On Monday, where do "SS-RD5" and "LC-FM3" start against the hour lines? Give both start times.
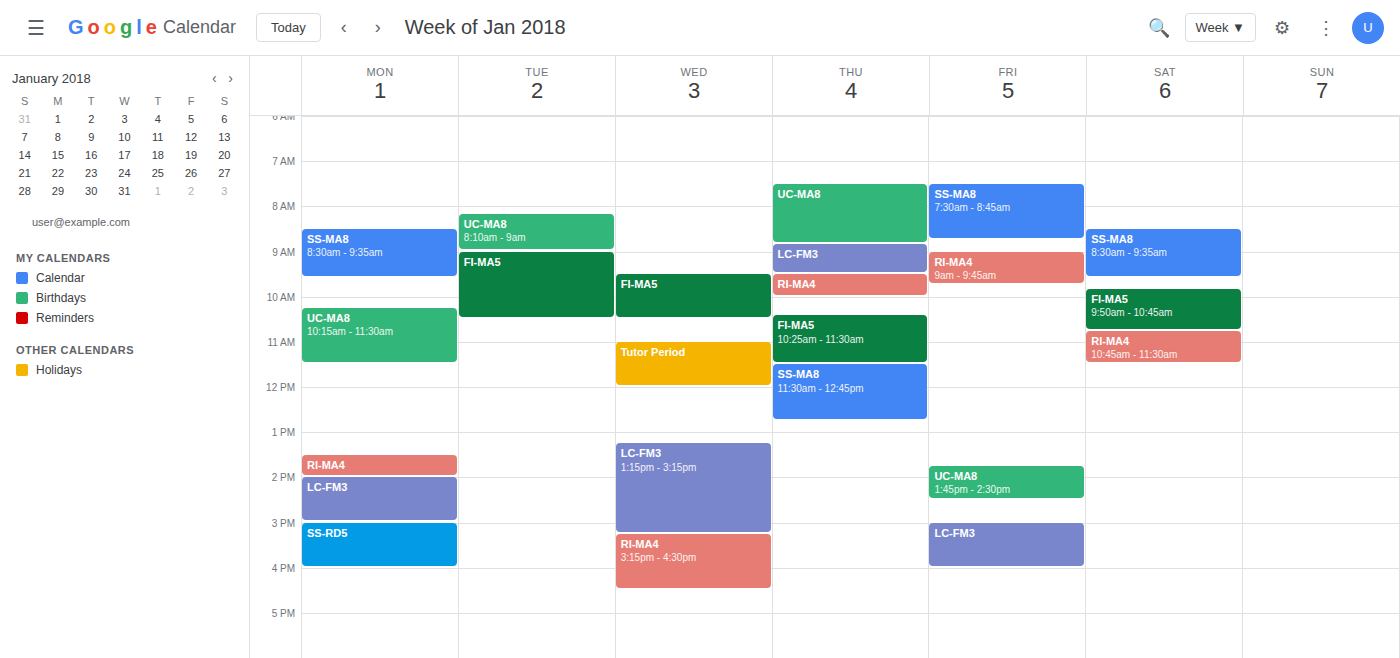
"SS-RD5": 3:00 PM, exactly on the 3 PM line. "LC-FM3": 2:00 PM, exactly on the 2 PM line.